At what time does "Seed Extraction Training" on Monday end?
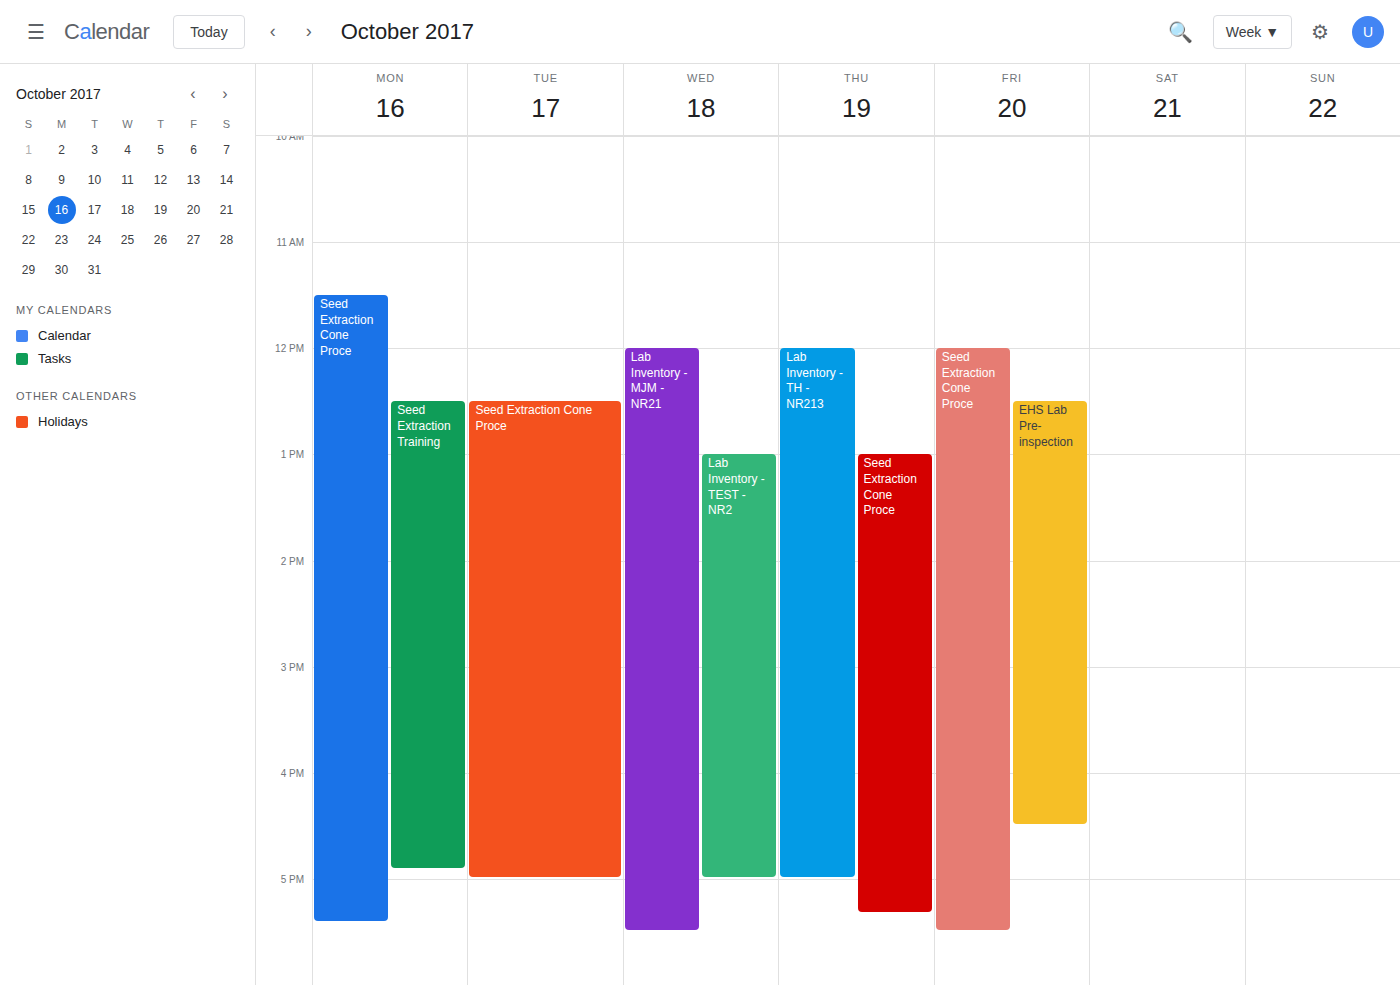
4:55 PM